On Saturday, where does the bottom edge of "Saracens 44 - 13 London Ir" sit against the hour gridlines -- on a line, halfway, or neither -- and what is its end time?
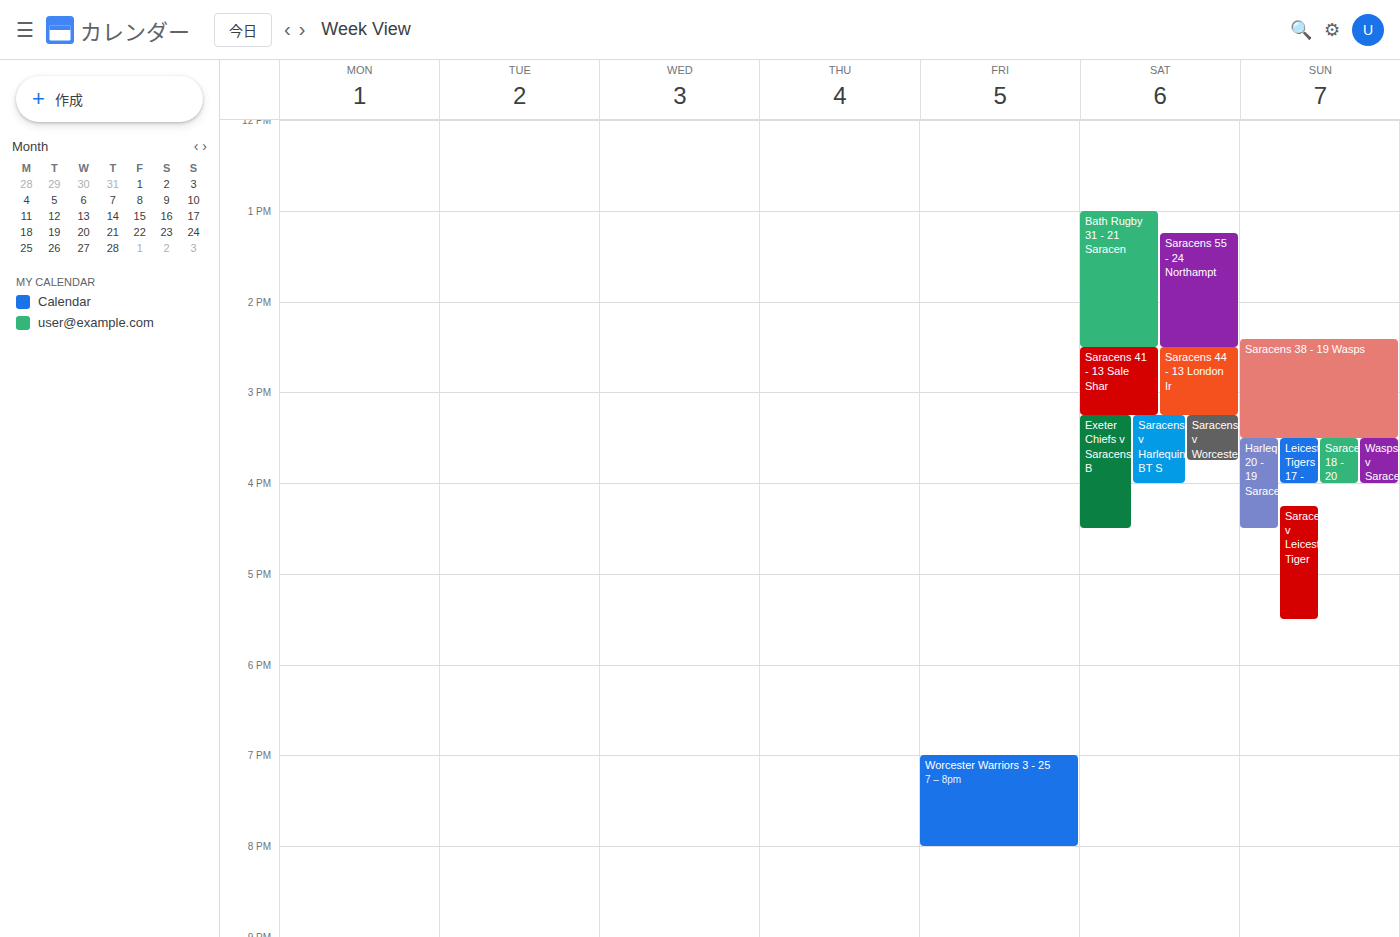
3:15 PM -- neither: a quarter of the way from the 3 PM line to the 4 PM line.